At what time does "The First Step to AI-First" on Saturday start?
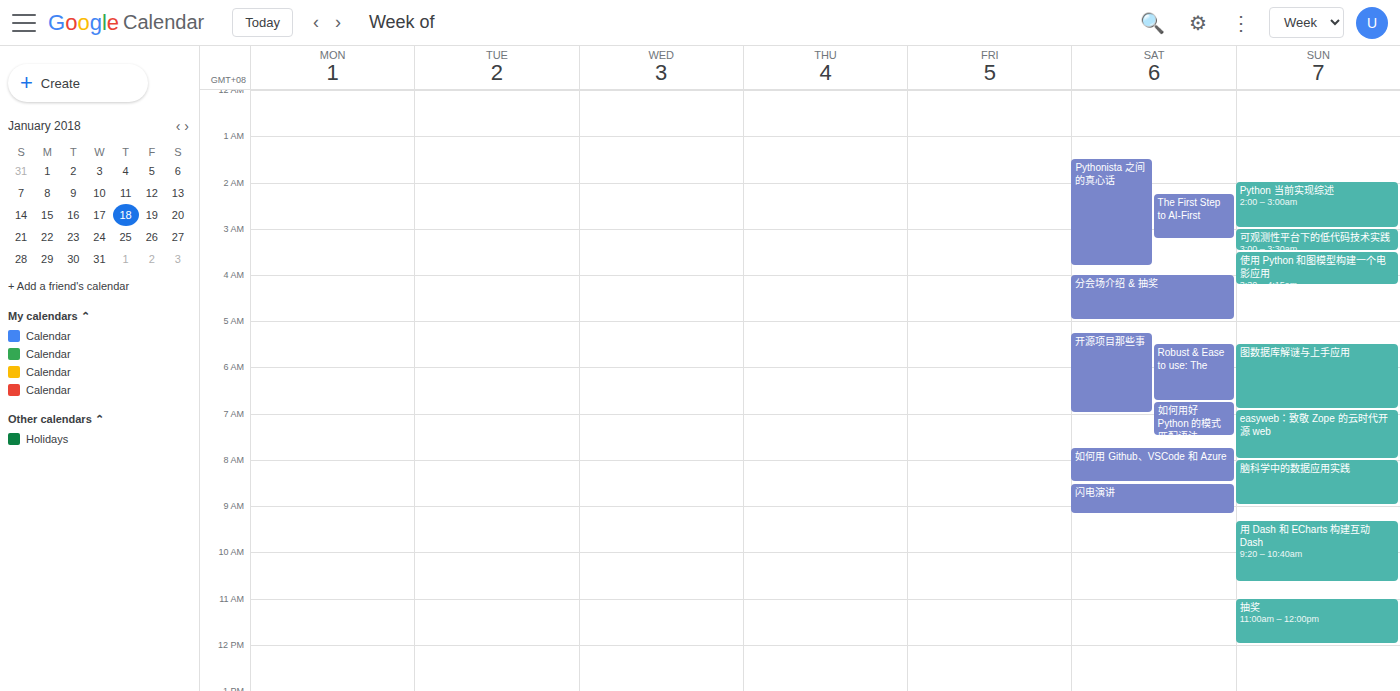
2:15 AM